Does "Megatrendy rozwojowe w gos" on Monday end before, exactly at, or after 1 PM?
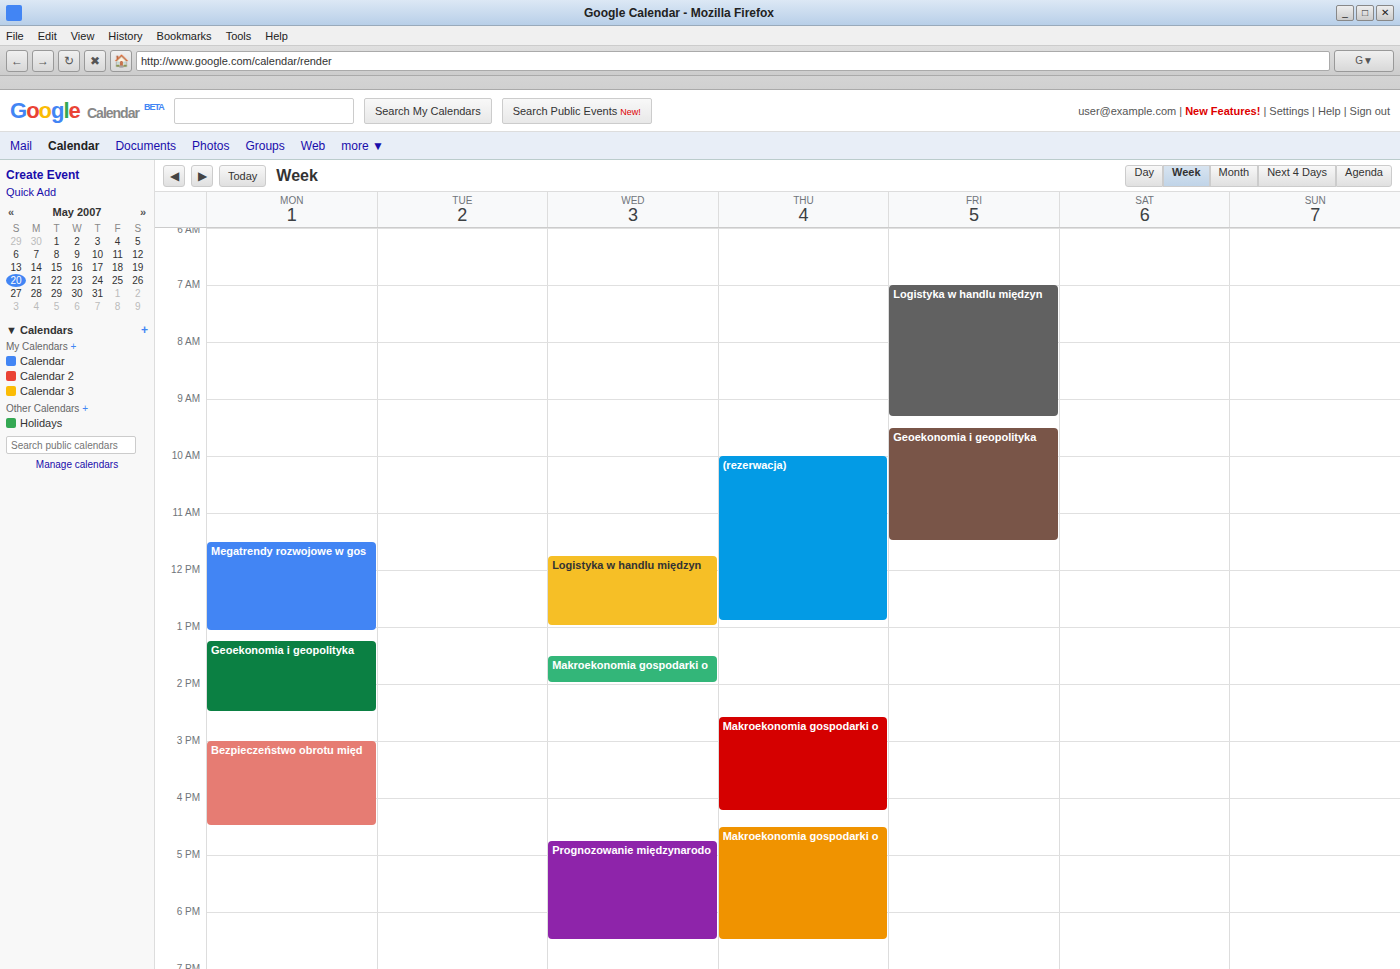
1:05 PM -- after 1 PM, 5 minutes below the 1 PM line.